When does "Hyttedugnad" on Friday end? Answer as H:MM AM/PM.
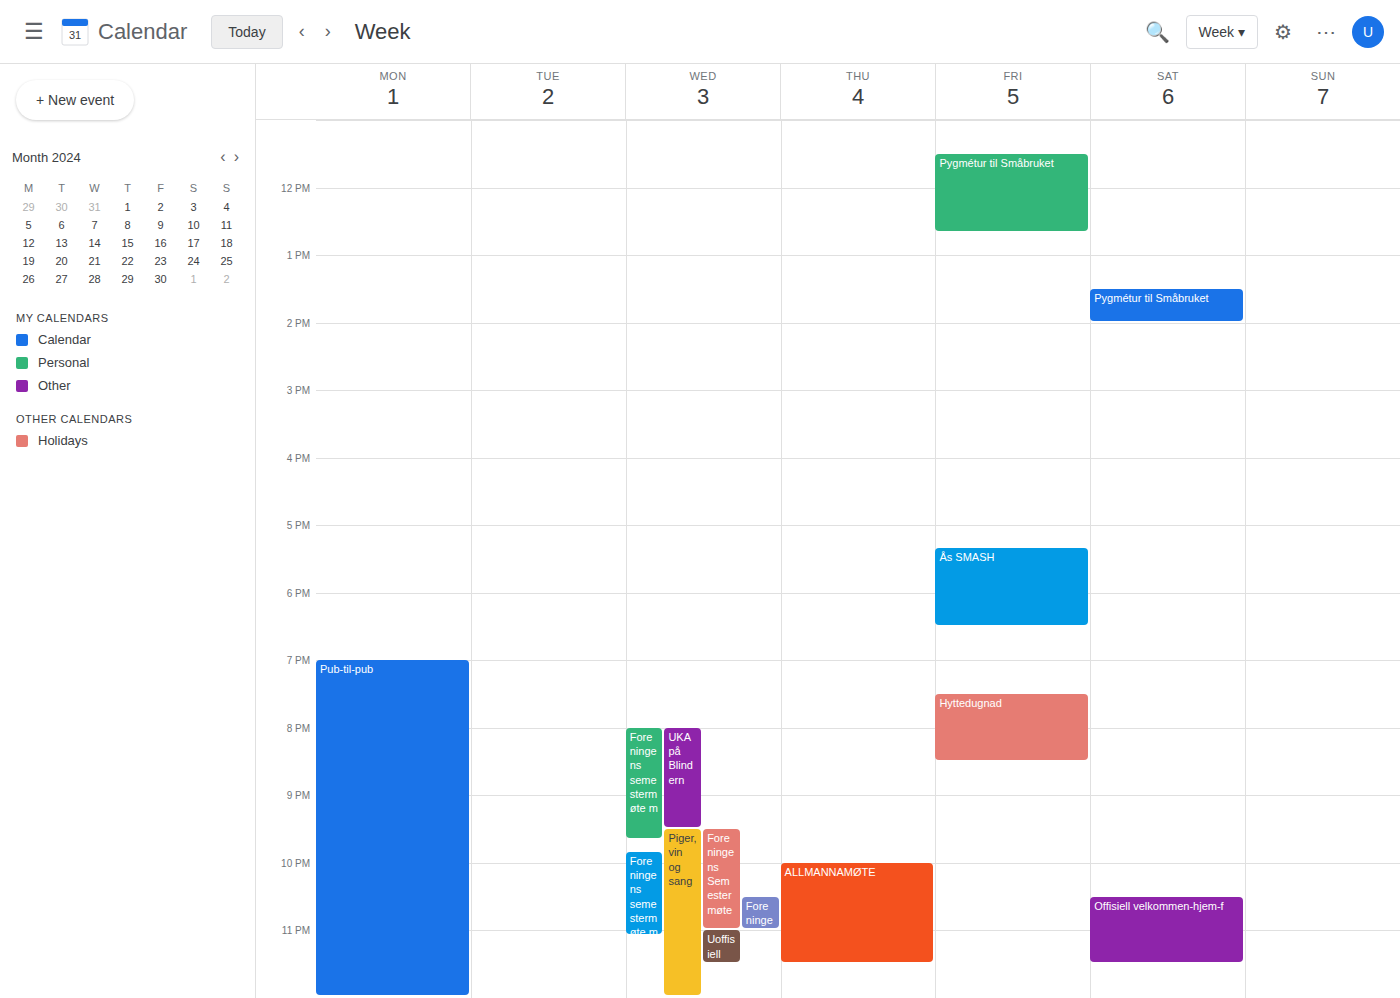
8:30 PM